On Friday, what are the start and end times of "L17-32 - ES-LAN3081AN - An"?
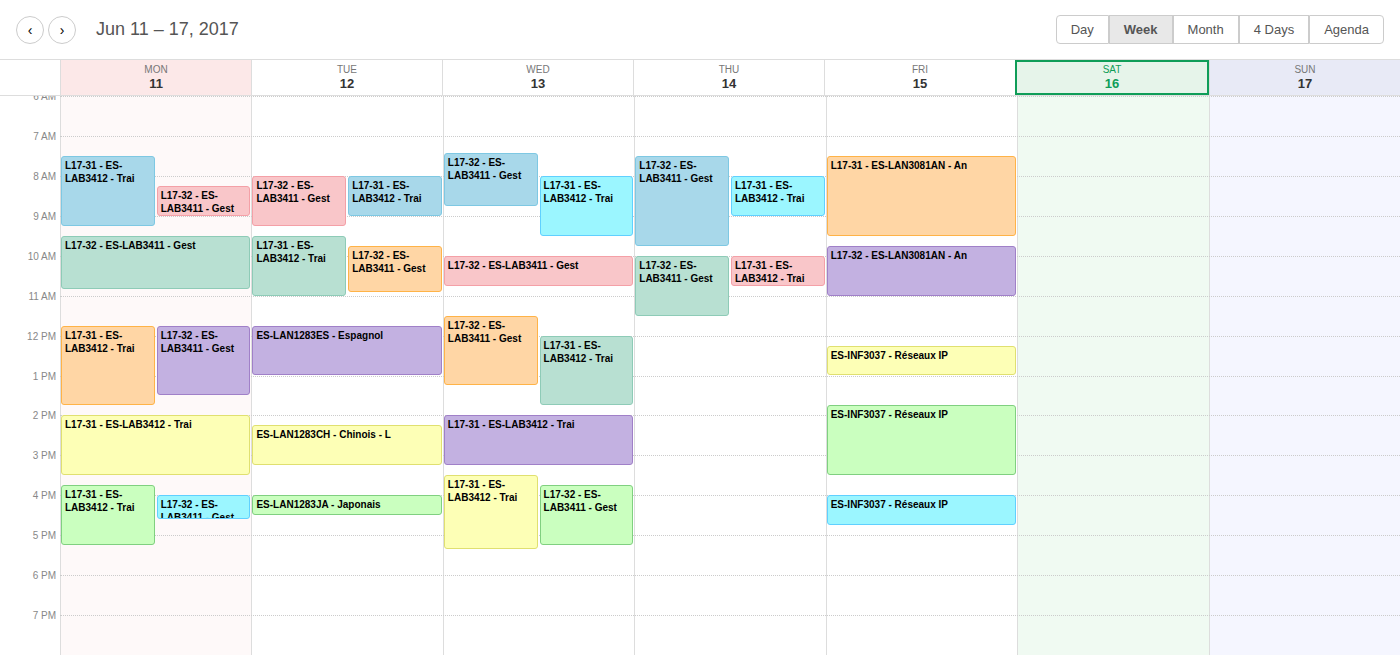
09:45 to 11:00